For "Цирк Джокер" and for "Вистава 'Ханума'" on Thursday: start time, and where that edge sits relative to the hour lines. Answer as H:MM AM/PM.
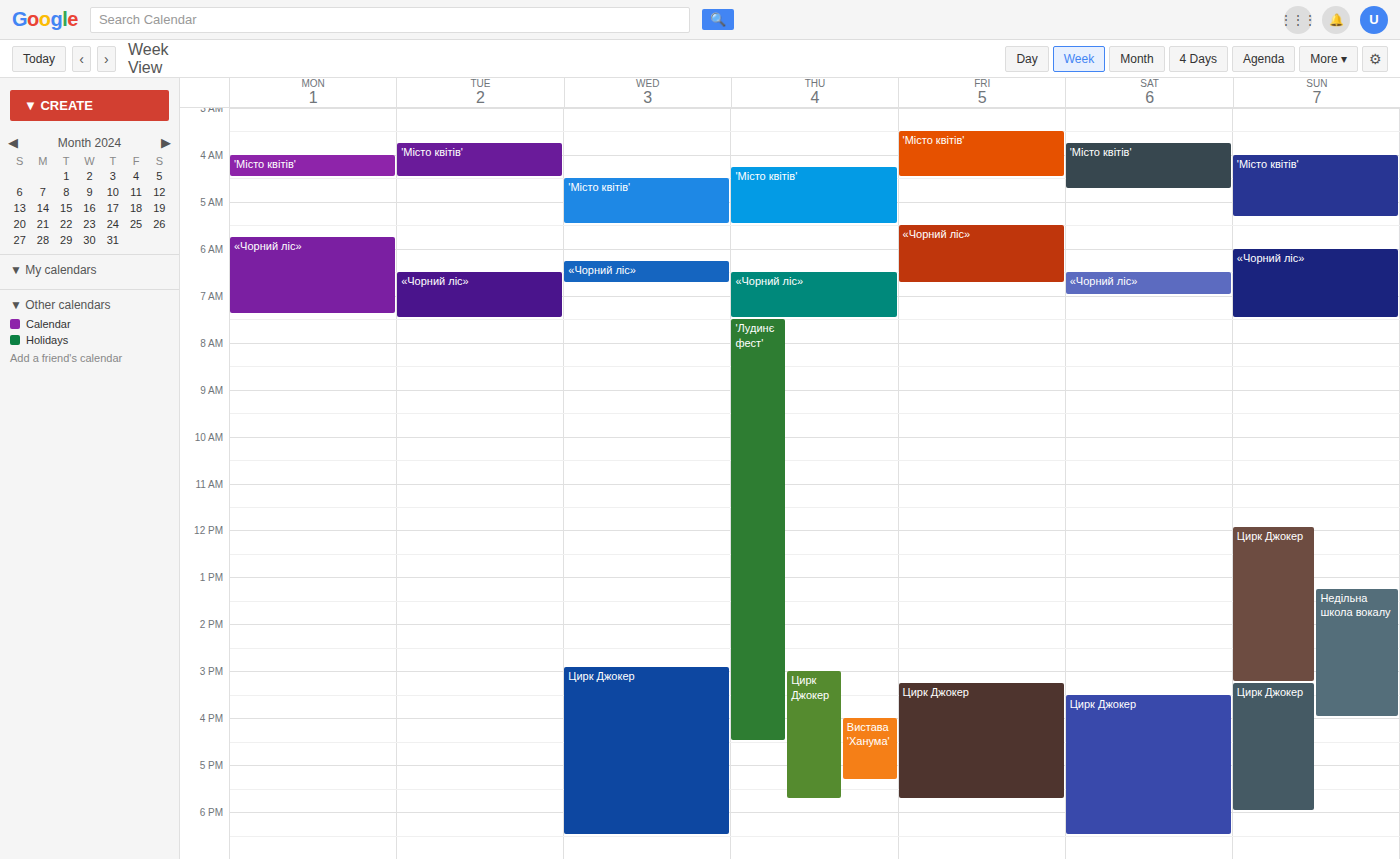
"Цирк Джокер": 3:00 PM, exactly on the 3 PM line. "Вистава 'Ханума'": 4:00 PM, exactly on the 4 PM line.